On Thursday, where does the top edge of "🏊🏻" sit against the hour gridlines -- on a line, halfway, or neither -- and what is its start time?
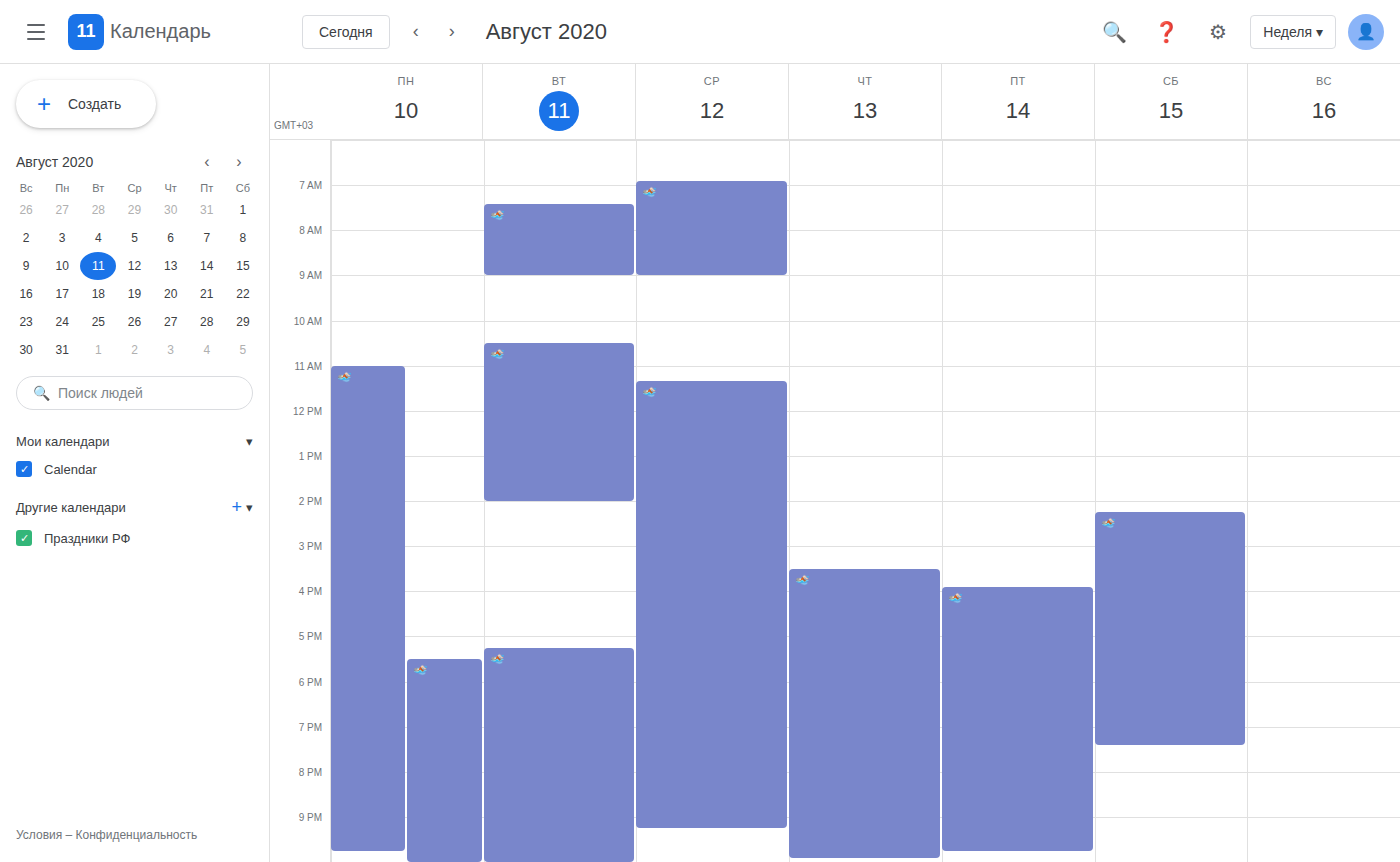
3:30 PM -- halfway between the 3 PM and 4 PM lines.